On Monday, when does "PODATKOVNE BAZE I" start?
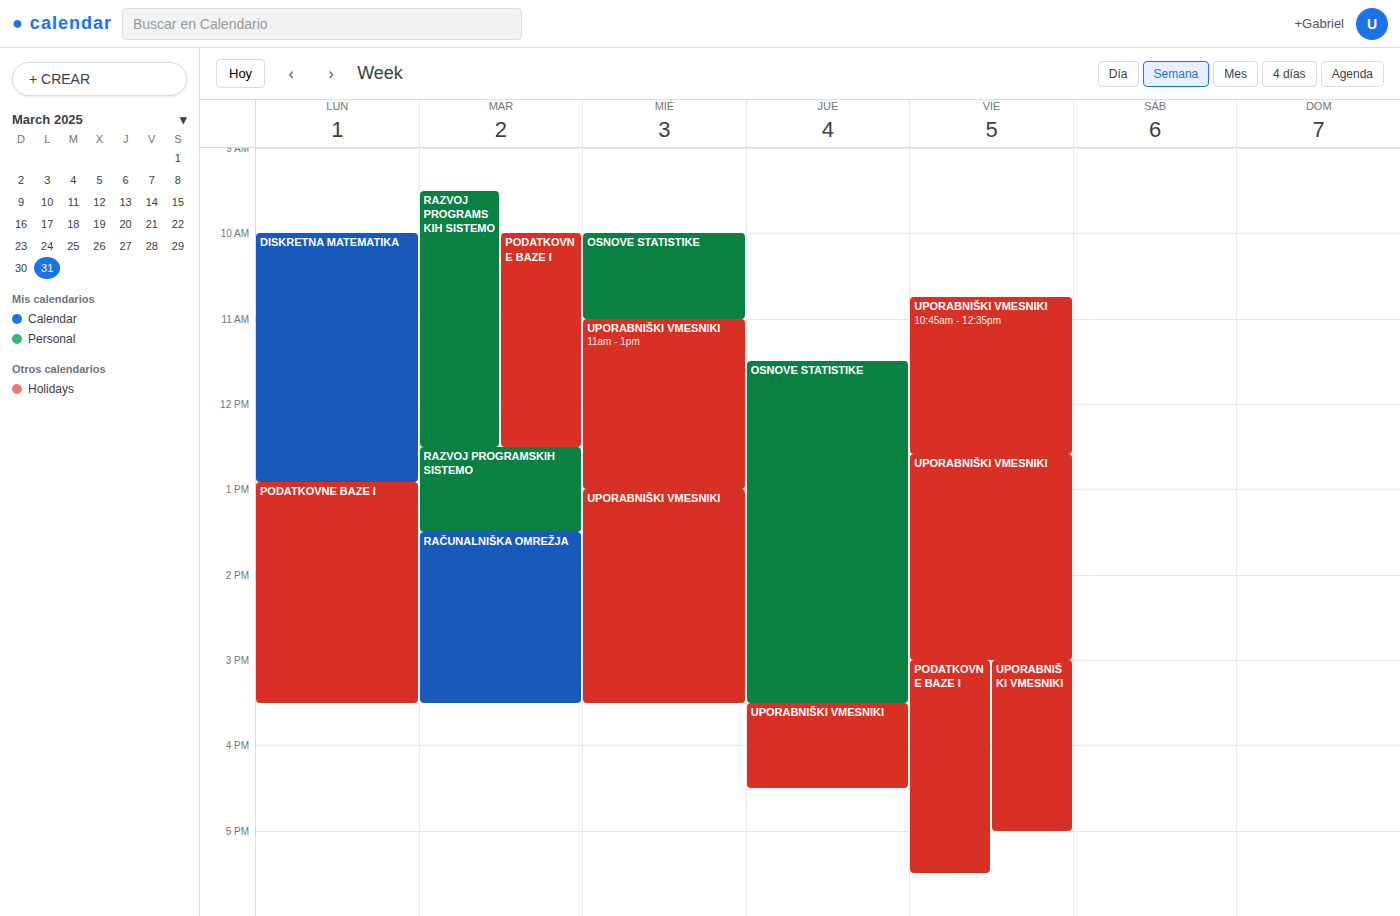
12:55 PM